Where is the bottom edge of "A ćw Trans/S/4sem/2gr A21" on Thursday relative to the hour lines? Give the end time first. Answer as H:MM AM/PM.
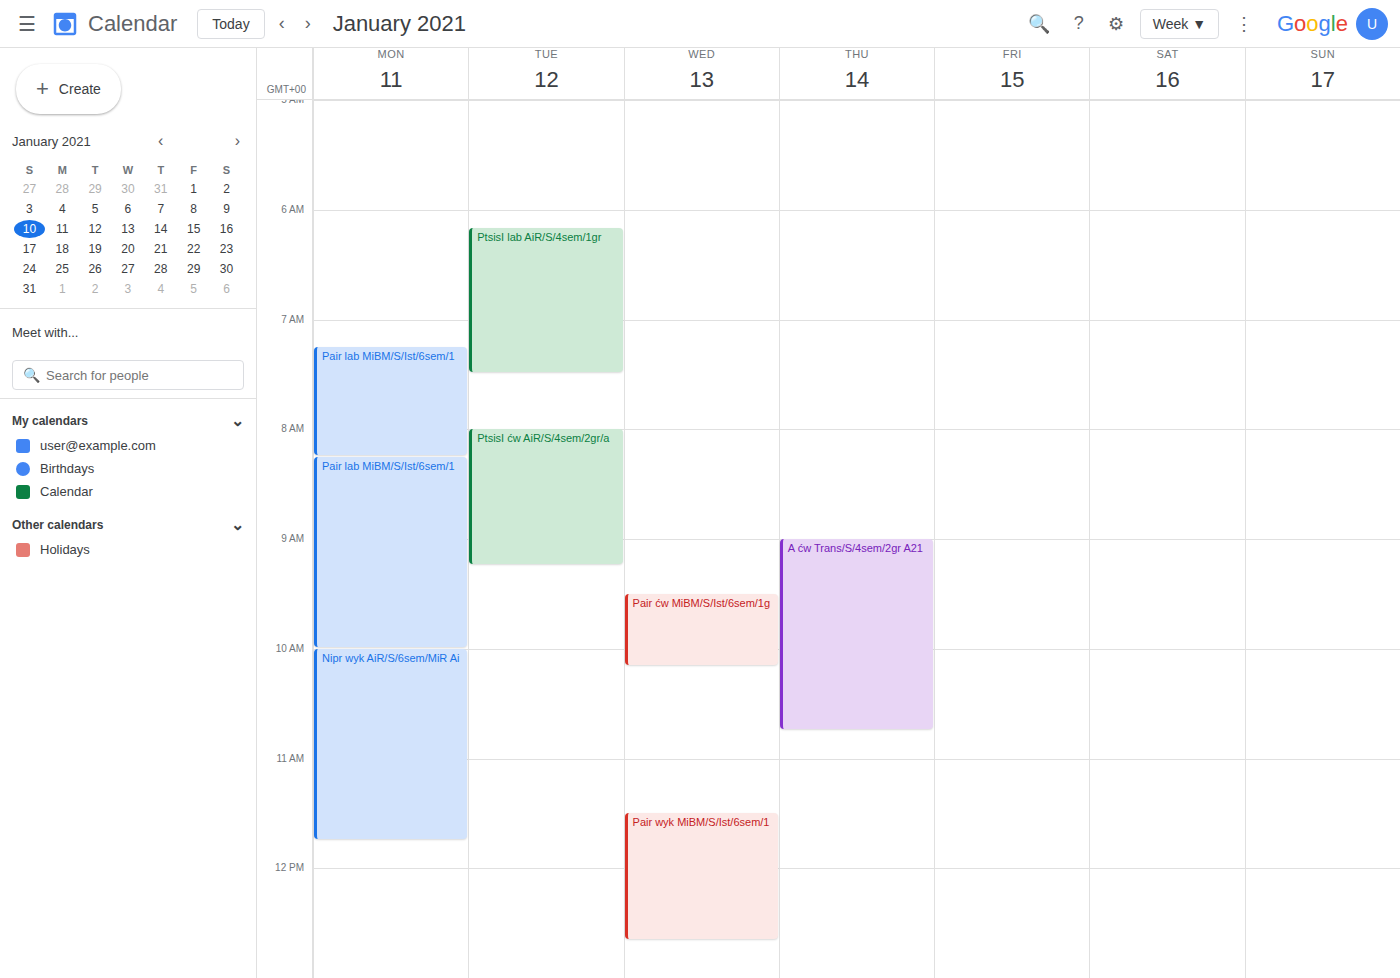
10:45 AM -- neither: three quarters of the way from the 10 AM line to the 11 AM line.